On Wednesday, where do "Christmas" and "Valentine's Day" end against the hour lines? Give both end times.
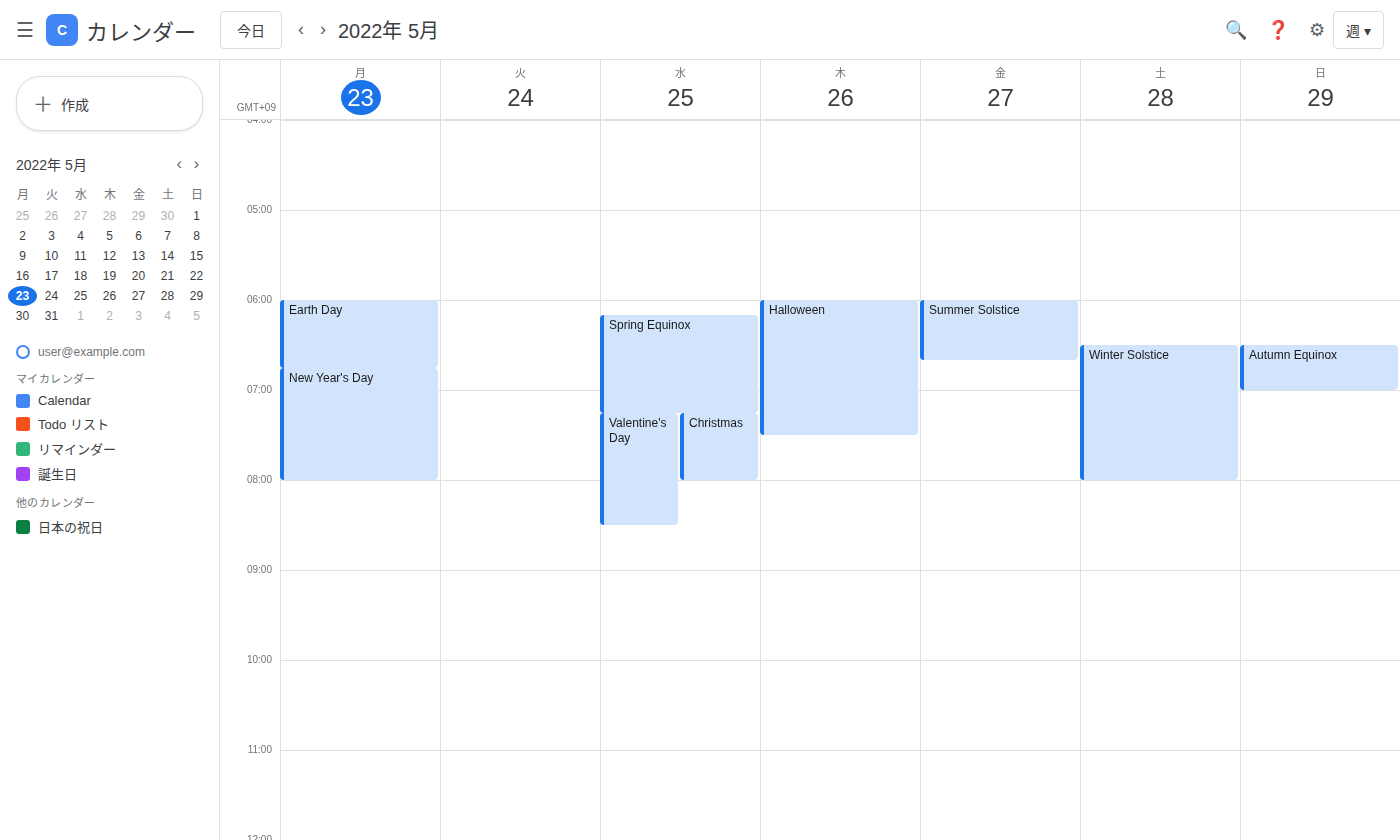
"Christmas": 8:00 AM, exactly on the 8 AM line. "Valentine's Day": 8:30 AM, halfway between the 8 AM and 9 AM lines.